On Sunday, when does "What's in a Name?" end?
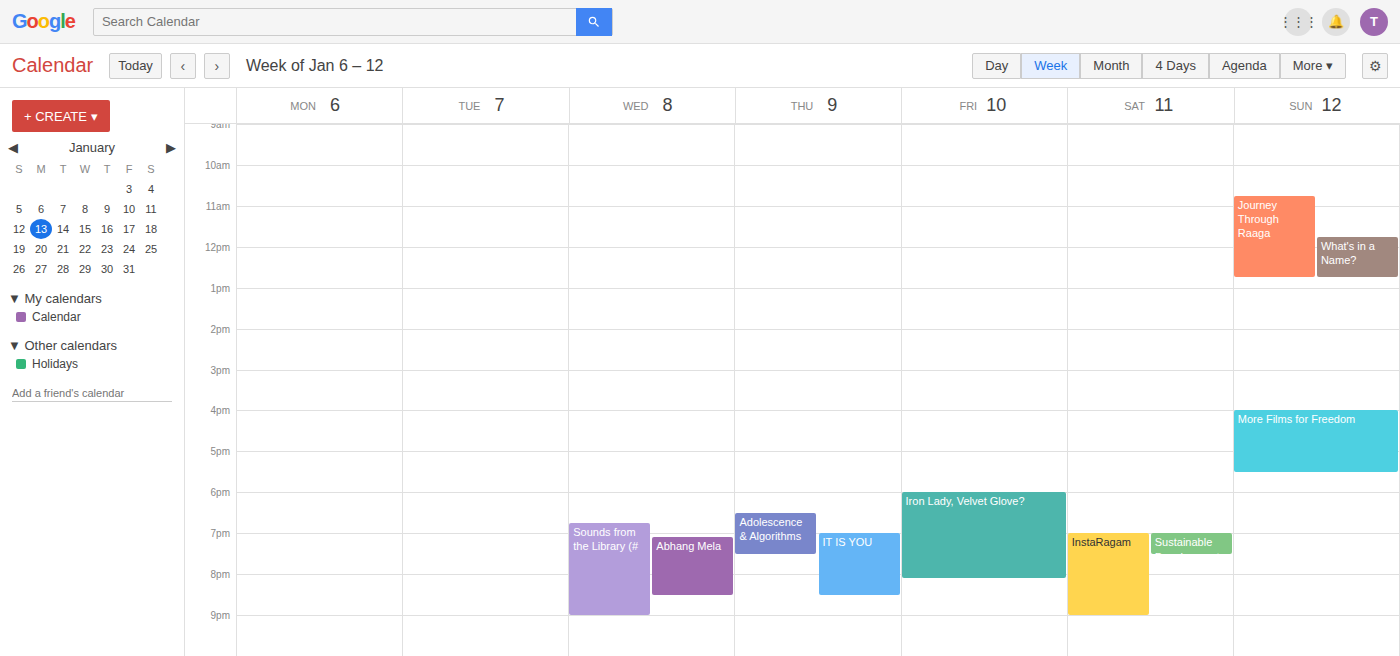
12:45 PM